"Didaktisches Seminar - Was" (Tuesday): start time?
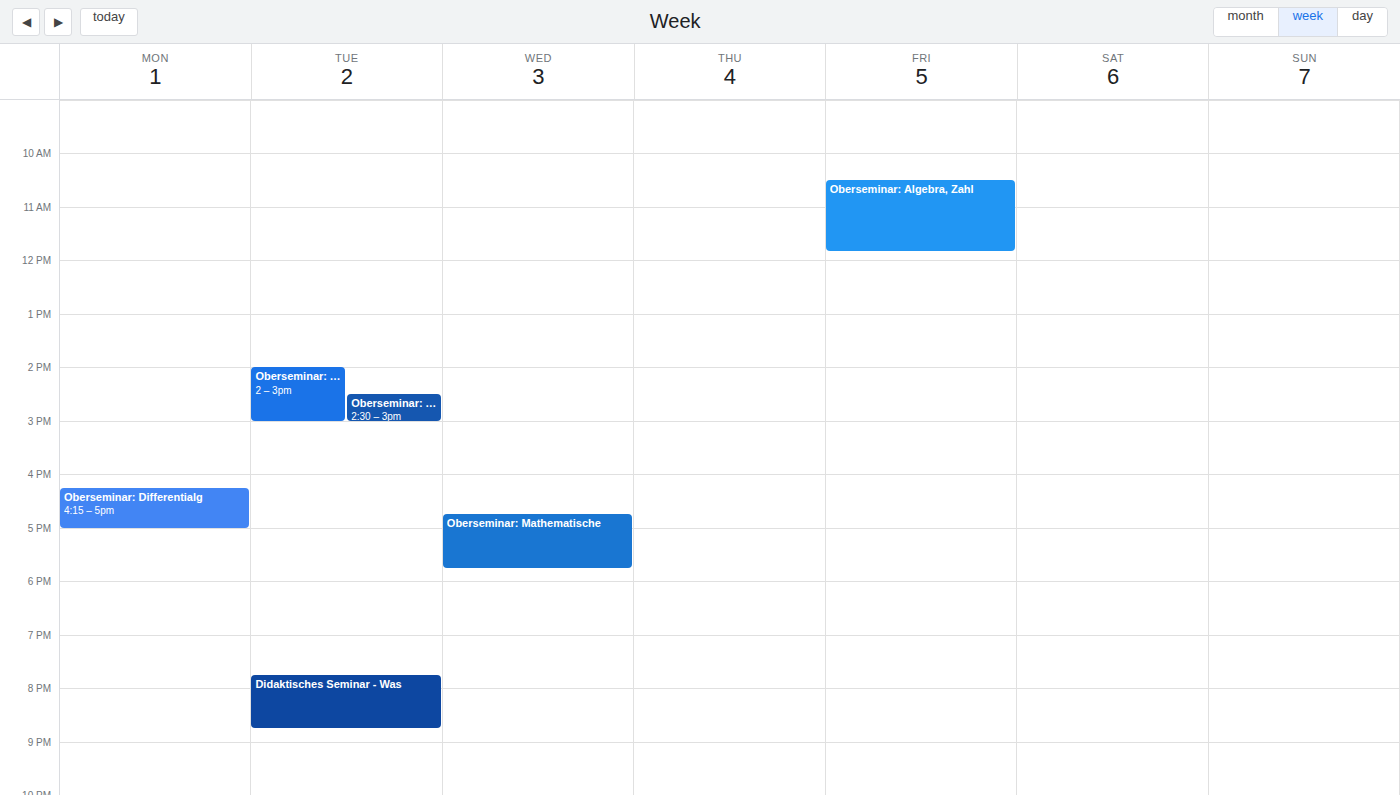
19:45